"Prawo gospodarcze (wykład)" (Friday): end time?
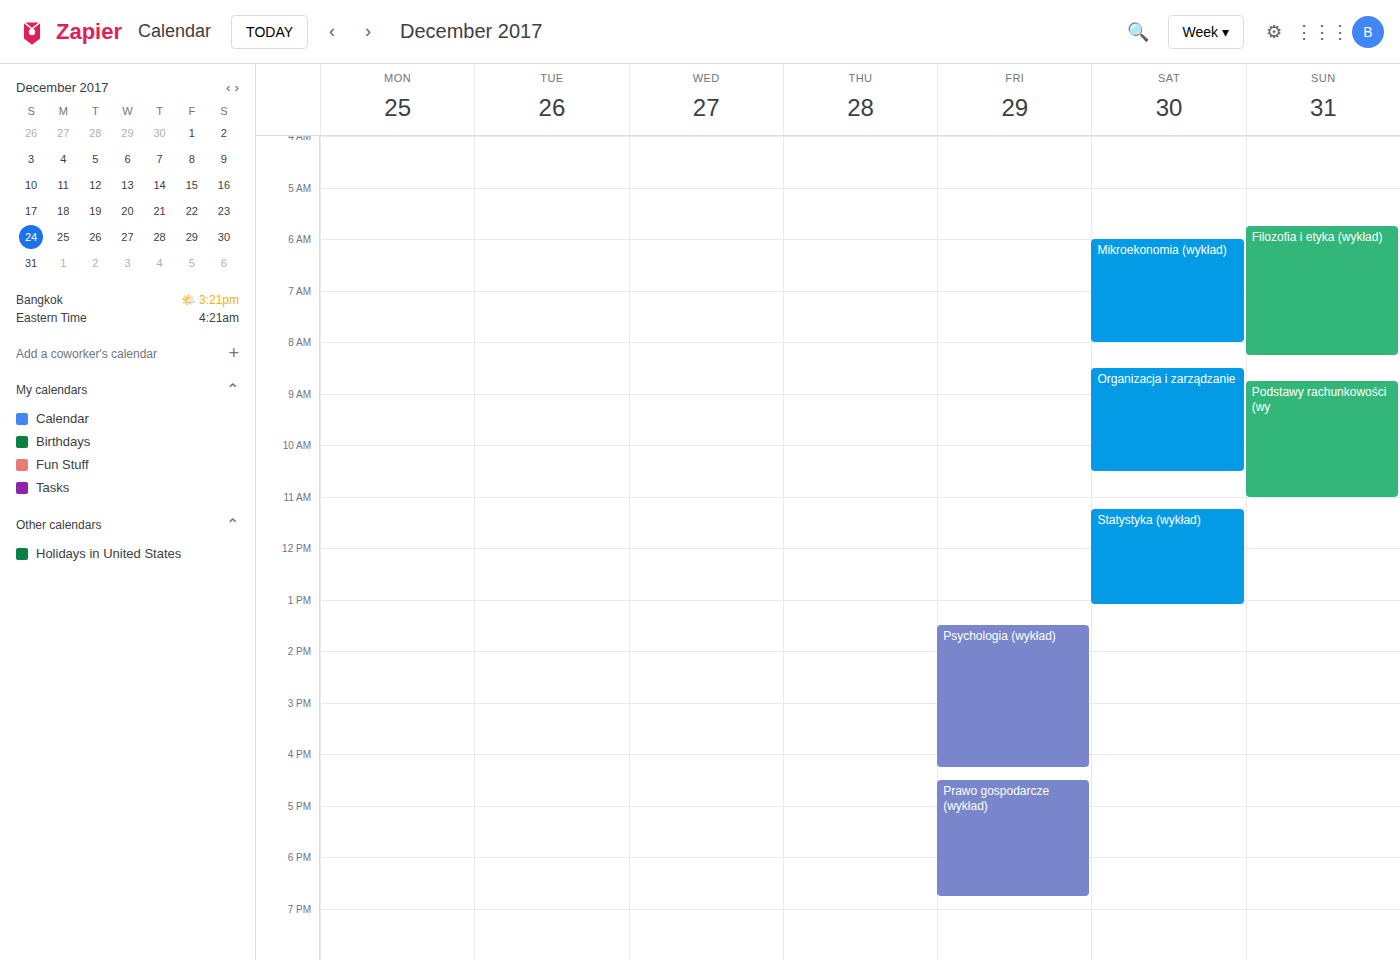
6:45 PM